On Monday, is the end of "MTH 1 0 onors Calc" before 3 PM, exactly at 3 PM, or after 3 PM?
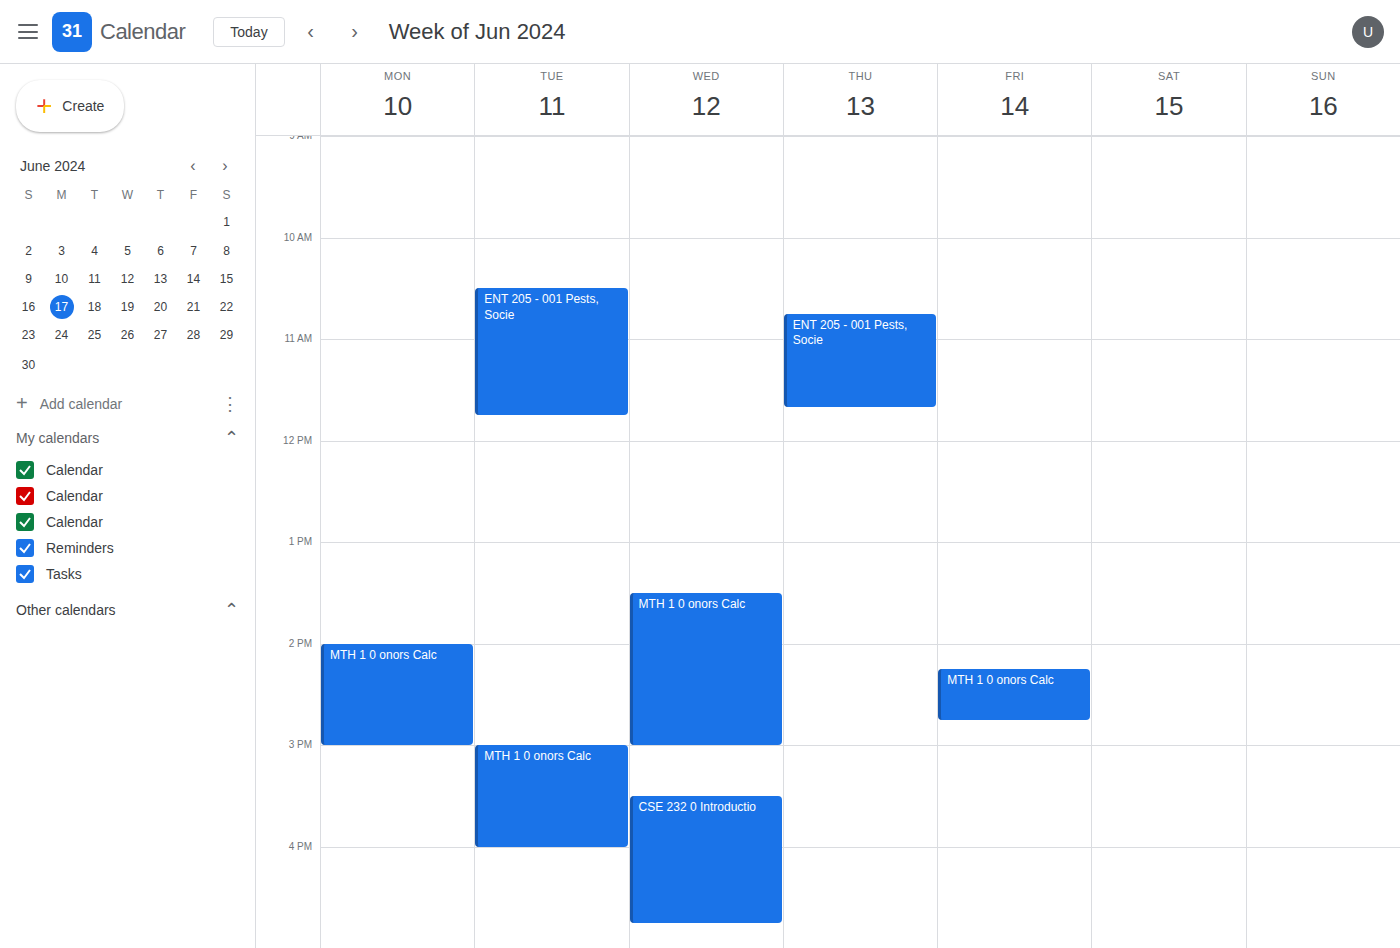
3:00 PM -- exactly at 3 PM, on the 3 PM line.